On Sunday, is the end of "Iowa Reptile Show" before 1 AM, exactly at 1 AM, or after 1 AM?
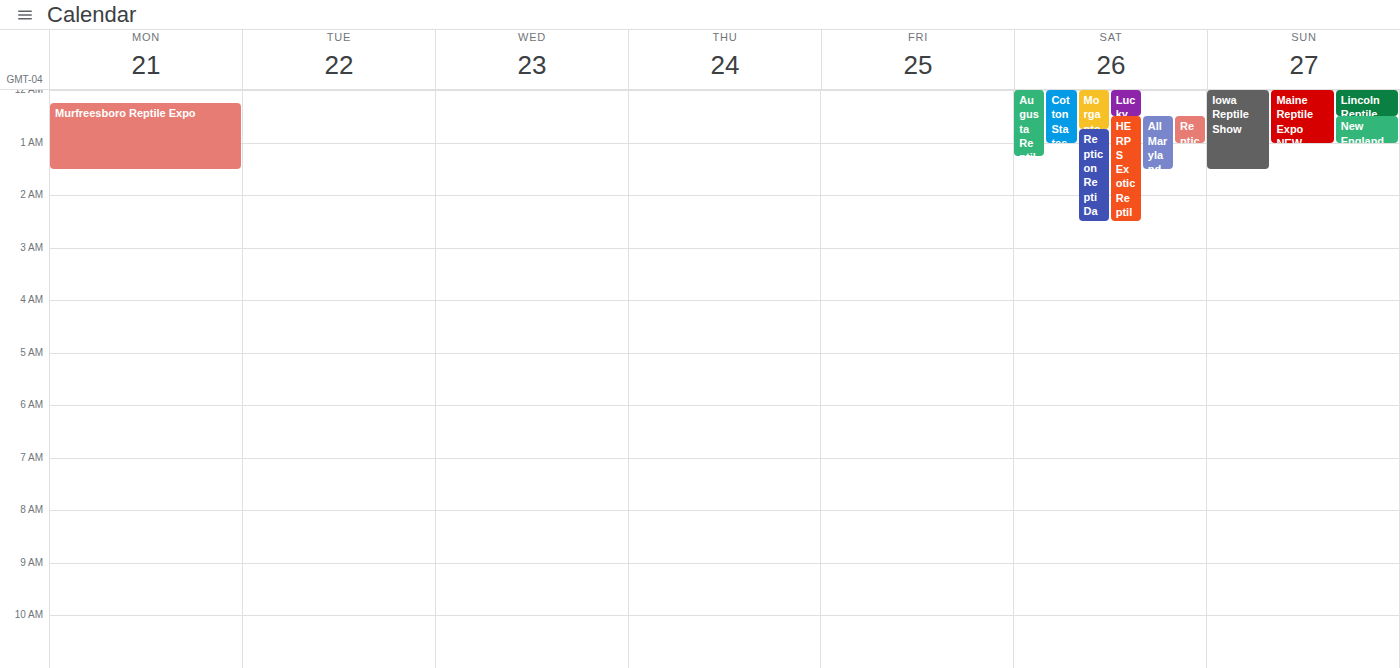
1:30 AM -- after 1 AM, 30 minutes below the 1 AM line.